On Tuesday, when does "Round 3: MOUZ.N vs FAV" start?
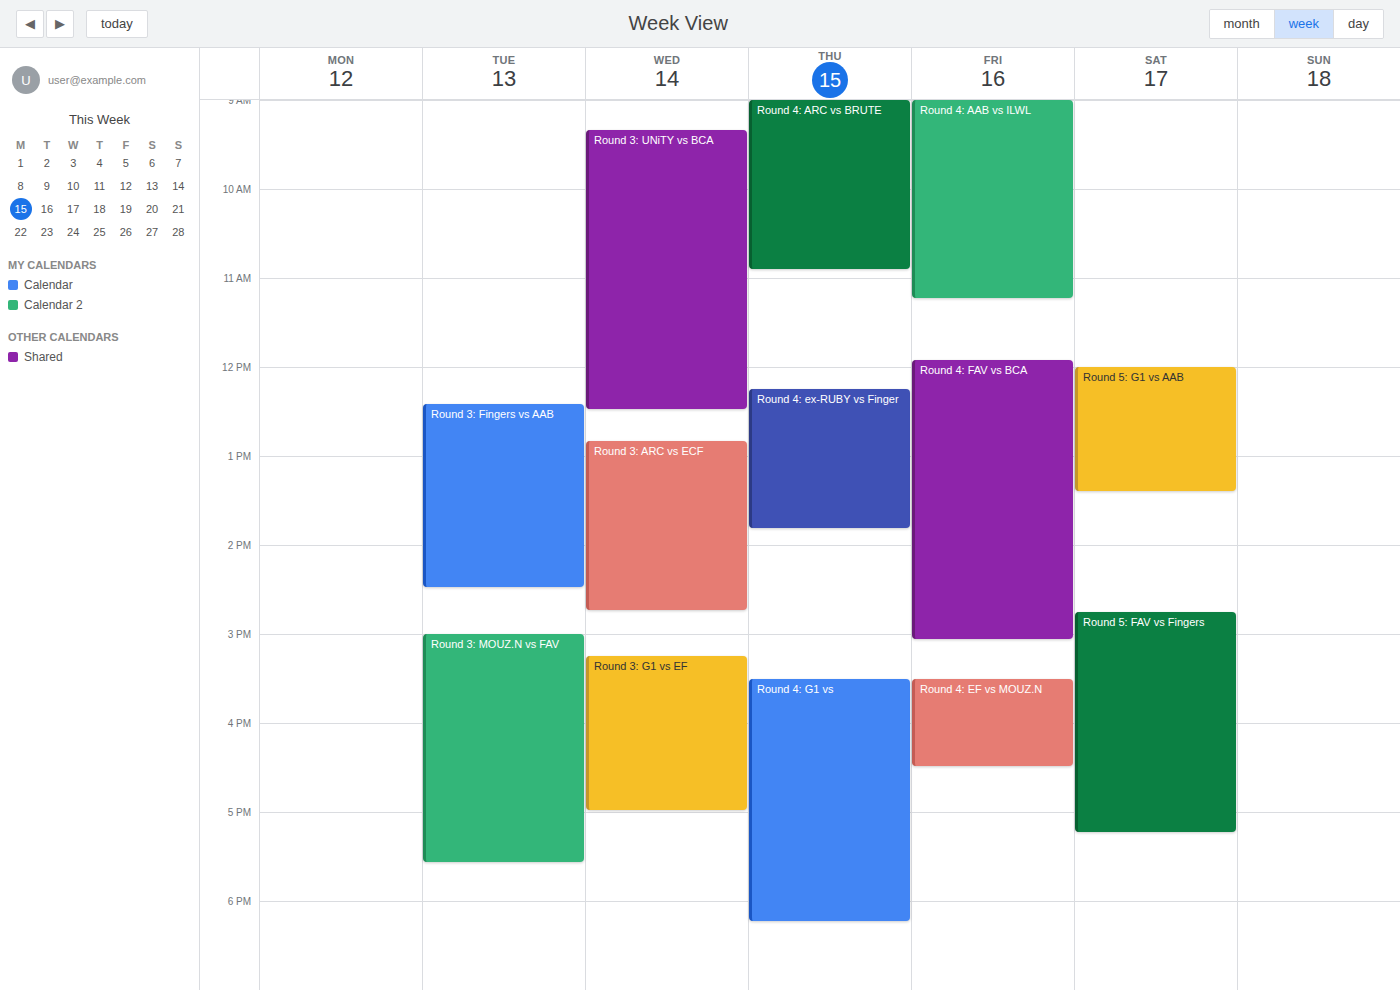
3:00 PM